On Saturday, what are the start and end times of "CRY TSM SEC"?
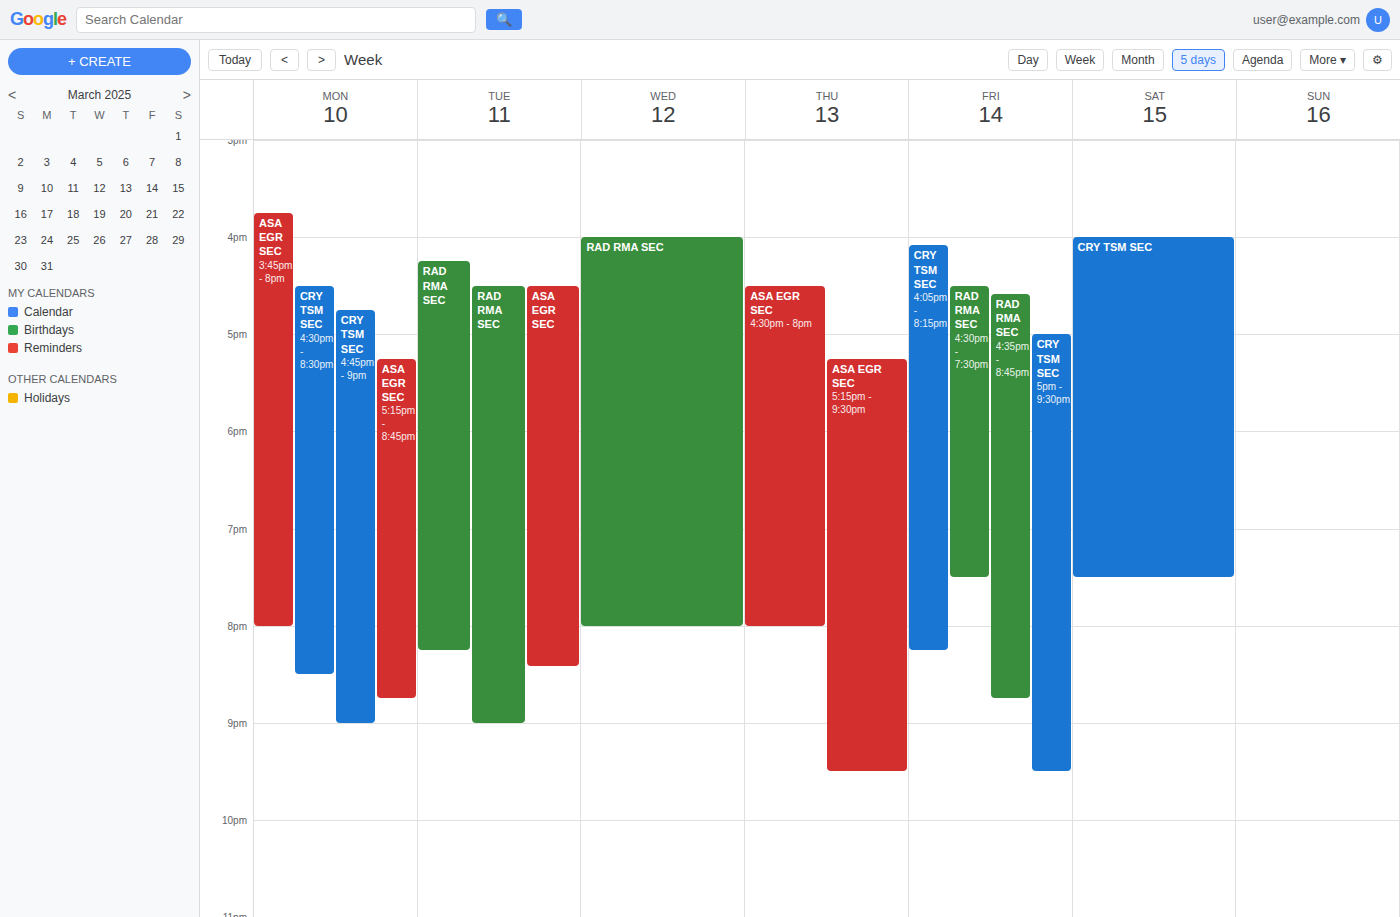
4:00 PM to 7:30 PM